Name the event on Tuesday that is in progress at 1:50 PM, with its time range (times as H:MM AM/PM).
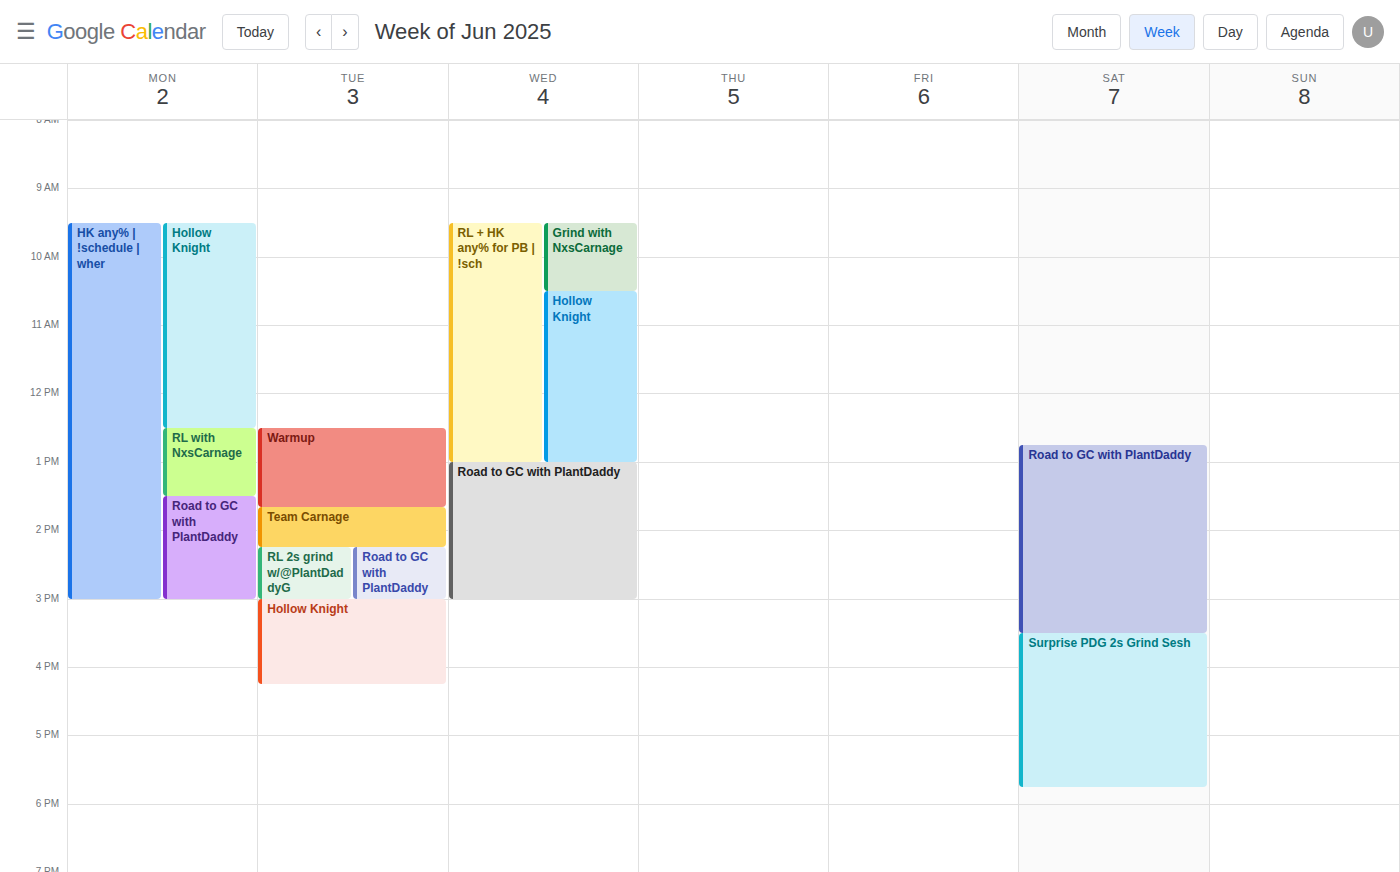
"Team Carnage", 1:40 PM to 2:15 PM